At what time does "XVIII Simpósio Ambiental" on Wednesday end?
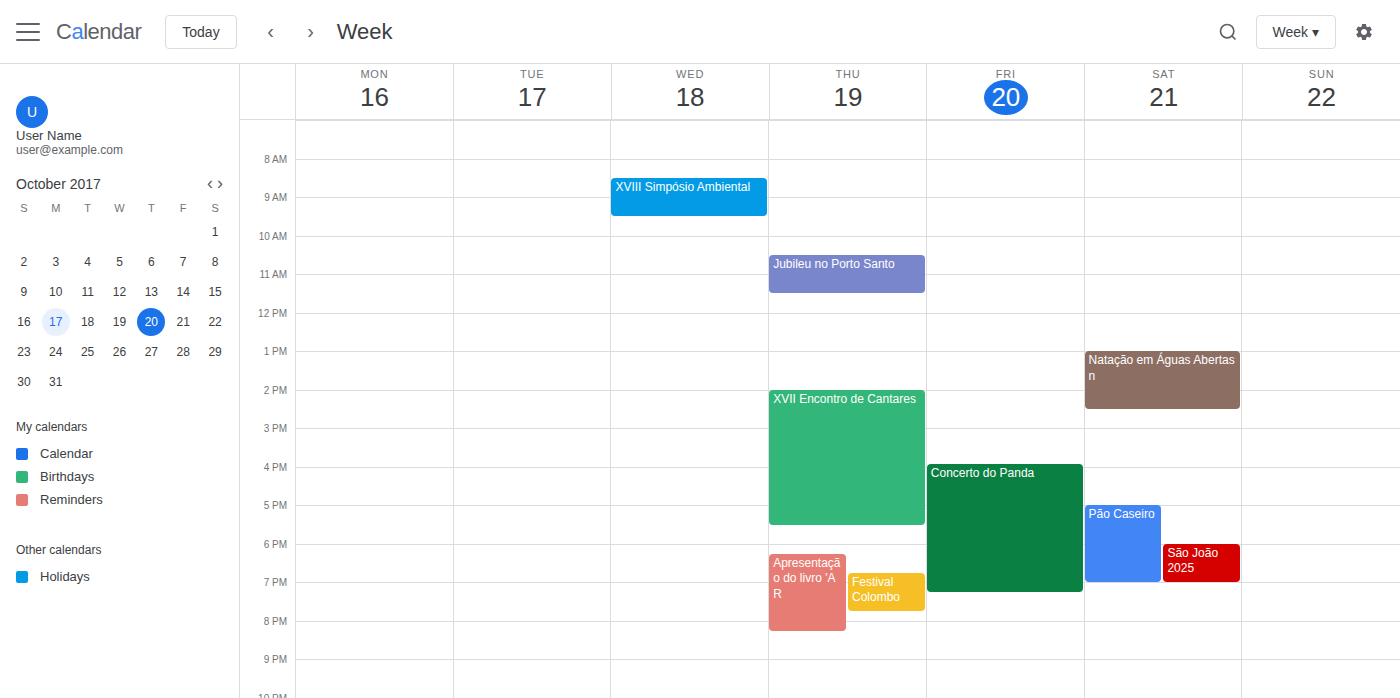
9:30 AM